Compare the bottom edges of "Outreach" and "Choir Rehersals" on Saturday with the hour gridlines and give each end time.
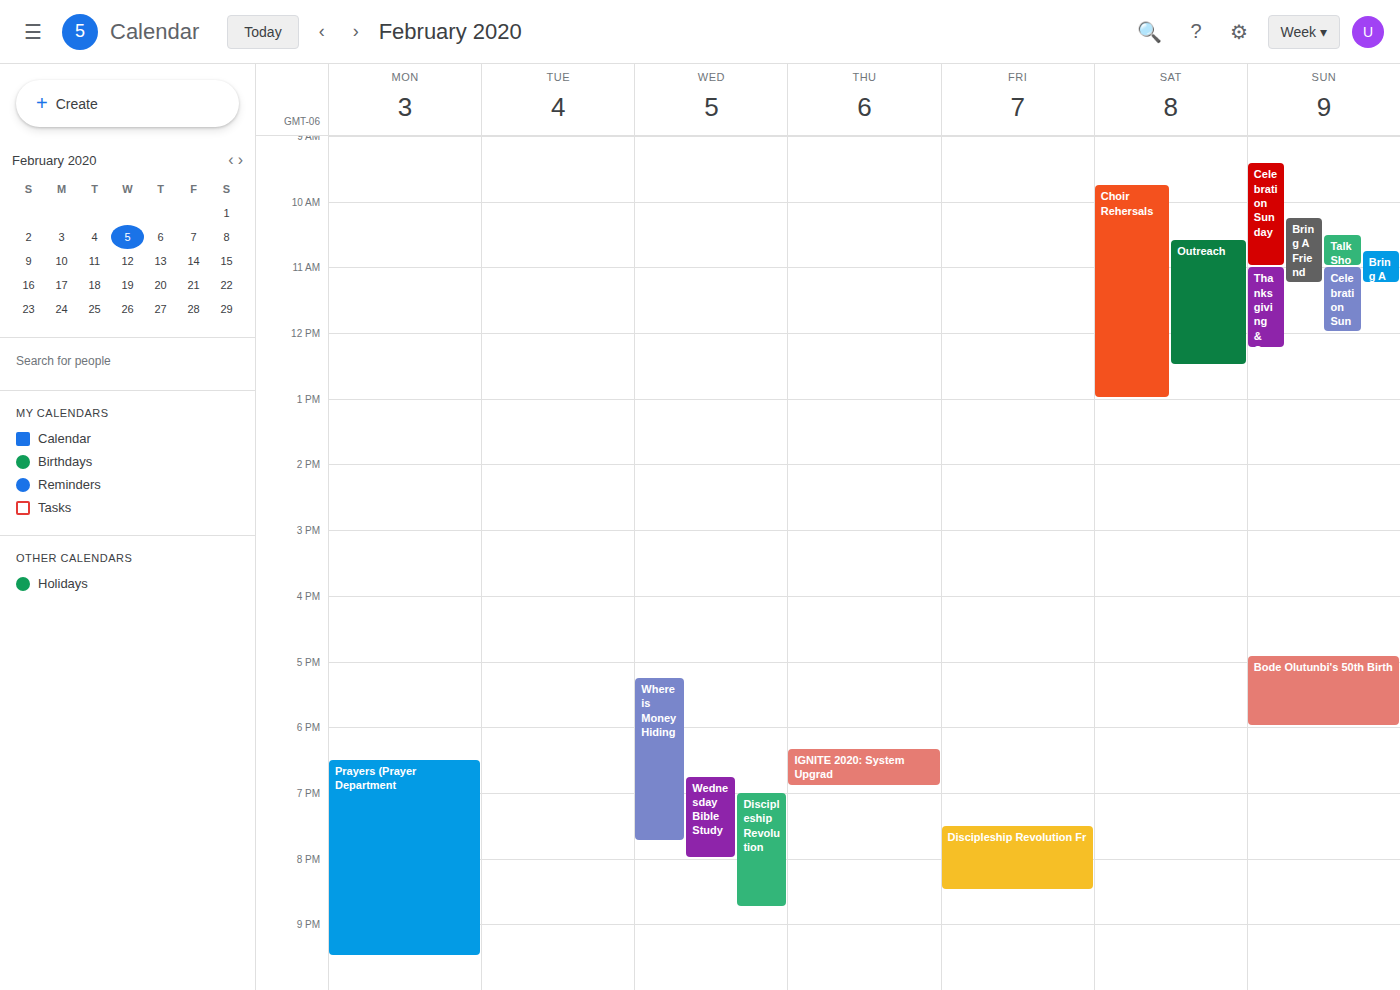
"Outreach": 12:30 PM, halfway between the 12 PM and 1 PM lines. "Choir Rehersals": 1:00 PM, exactly on the 1 PM line.